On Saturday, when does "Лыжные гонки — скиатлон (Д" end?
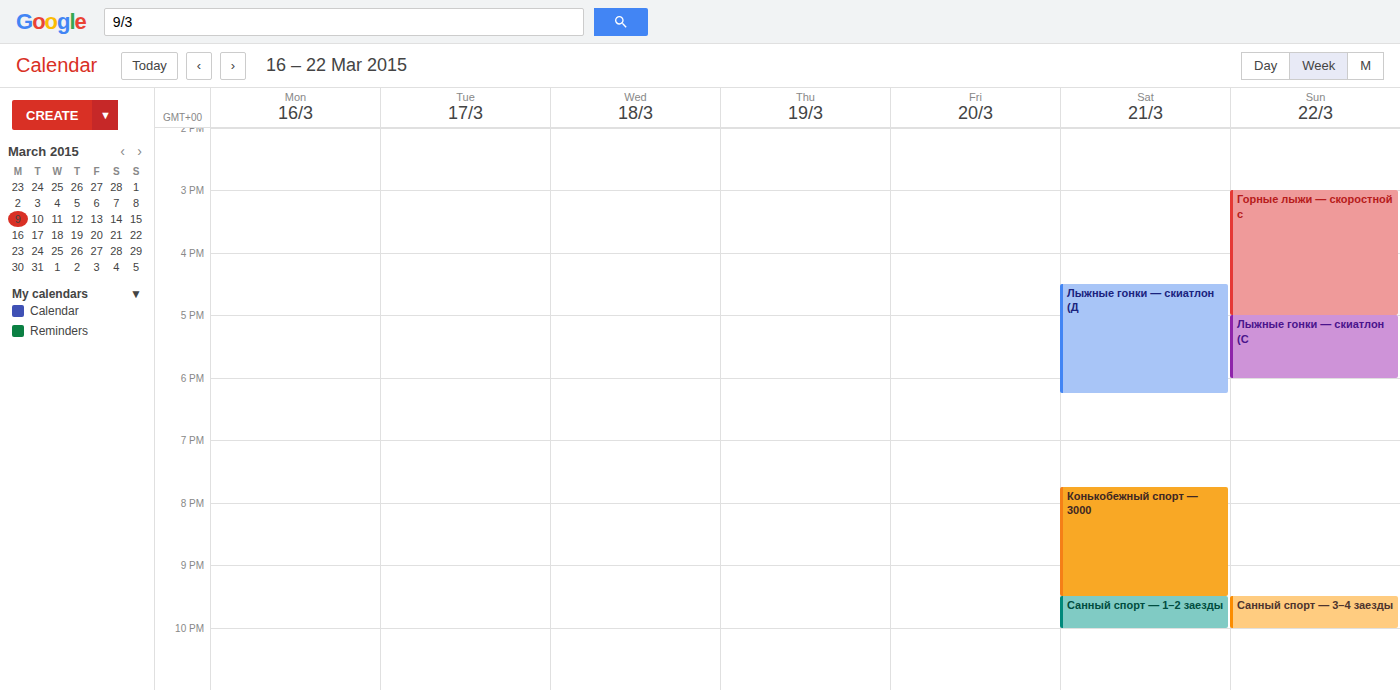
6:15 PM